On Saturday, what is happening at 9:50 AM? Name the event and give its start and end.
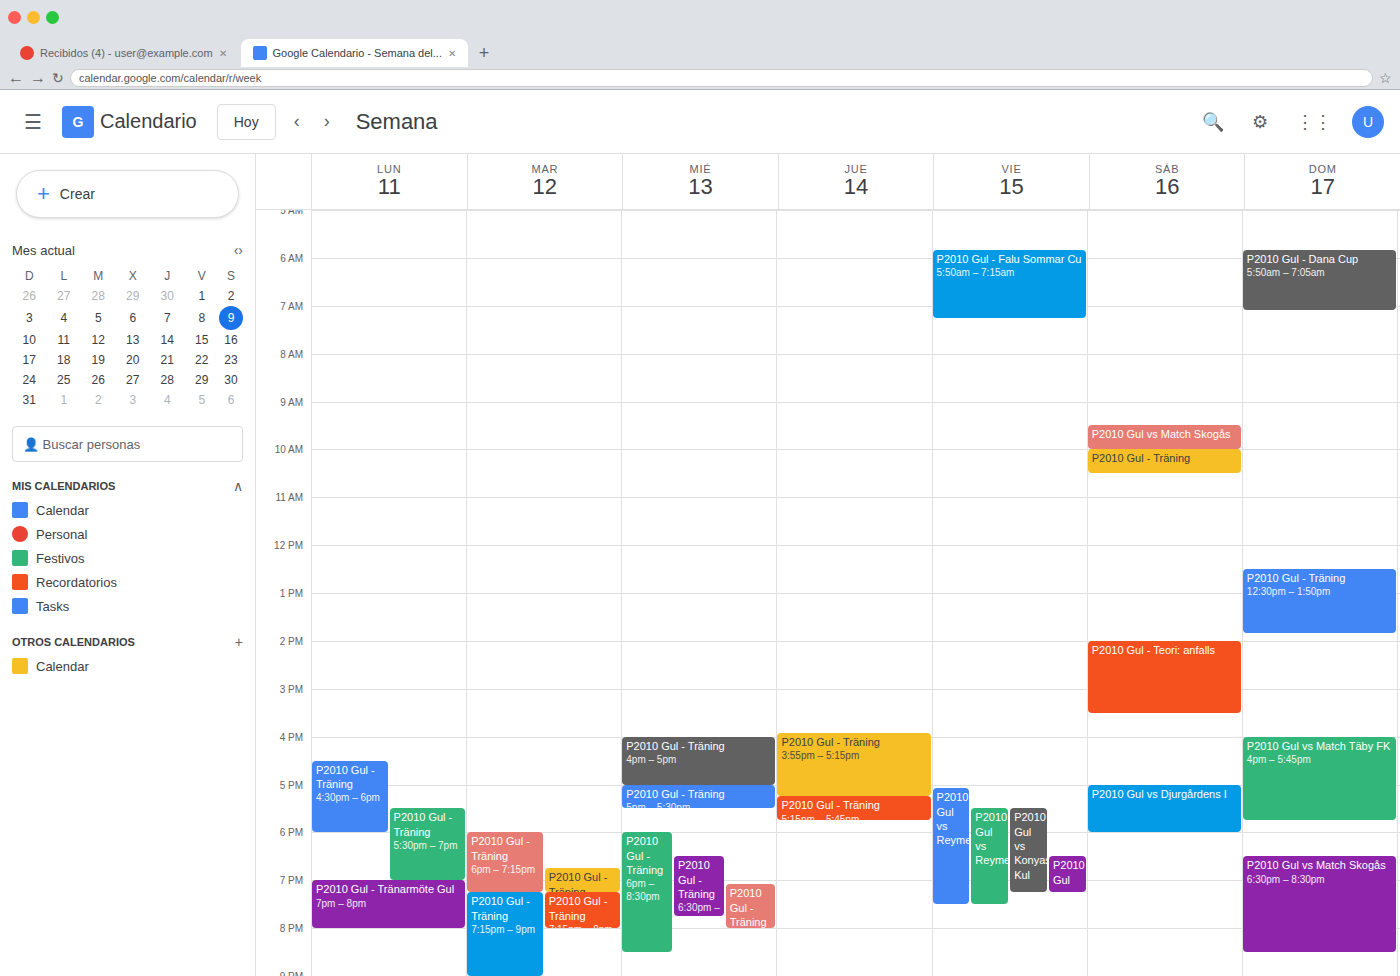
"P2010 Gul vs Match Skogås", 9:30 AM to 10:00 AM